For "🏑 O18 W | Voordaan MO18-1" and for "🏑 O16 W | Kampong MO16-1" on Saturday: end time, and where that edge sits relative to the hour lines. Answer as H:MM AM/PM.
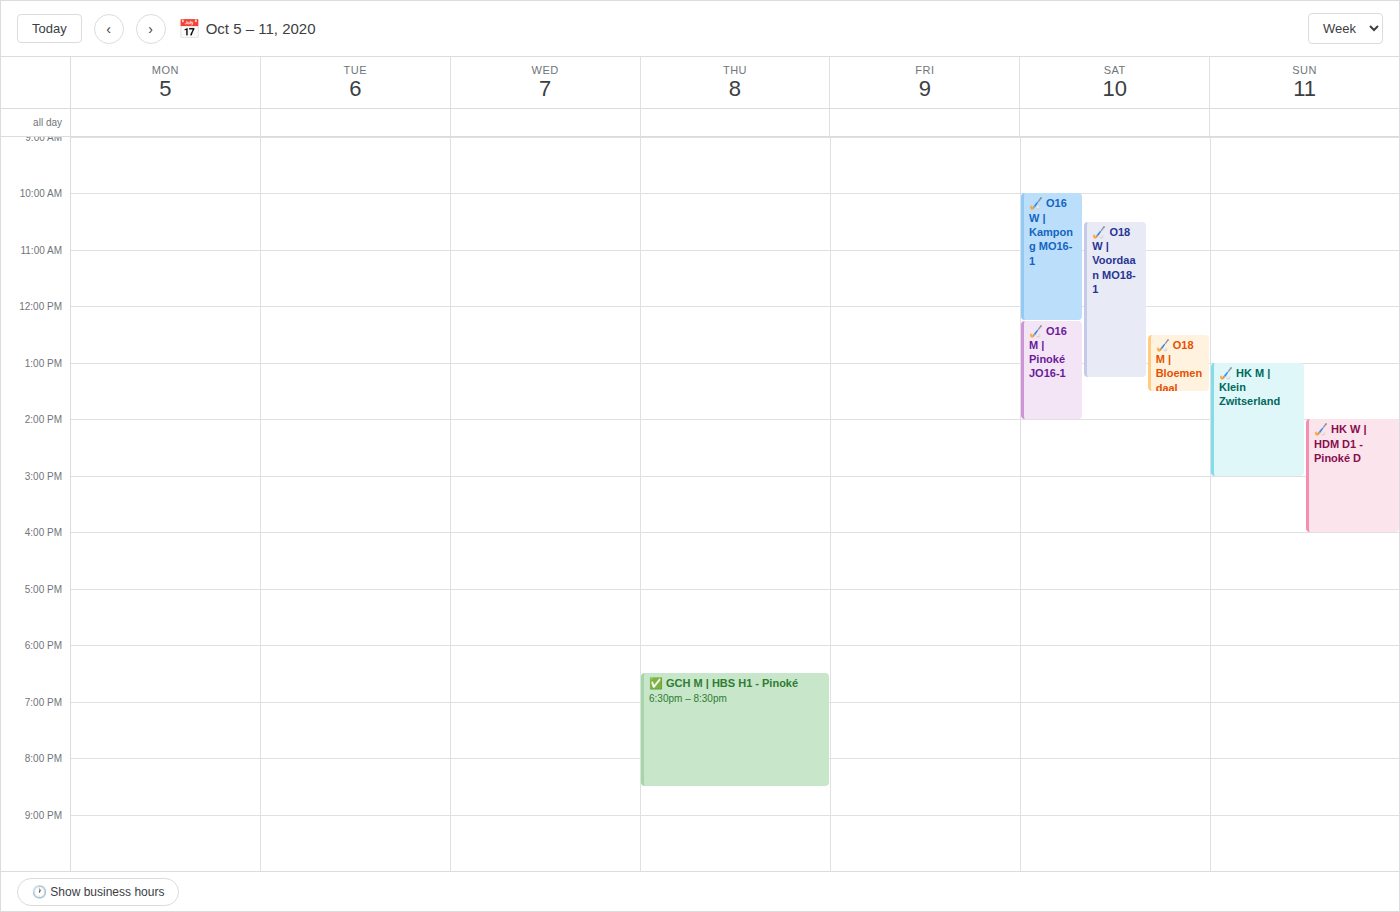
"🏑 O18 W | Voordaan MO18-1": 1:15 PM, neither: a quarter of the way from the 1 PM line to the 2 PM line. "🏑 O16 W | Kampong MO16-1": 12:15 PM, neither: a quarter of the way from the 12 PM line to the 1 PM line.